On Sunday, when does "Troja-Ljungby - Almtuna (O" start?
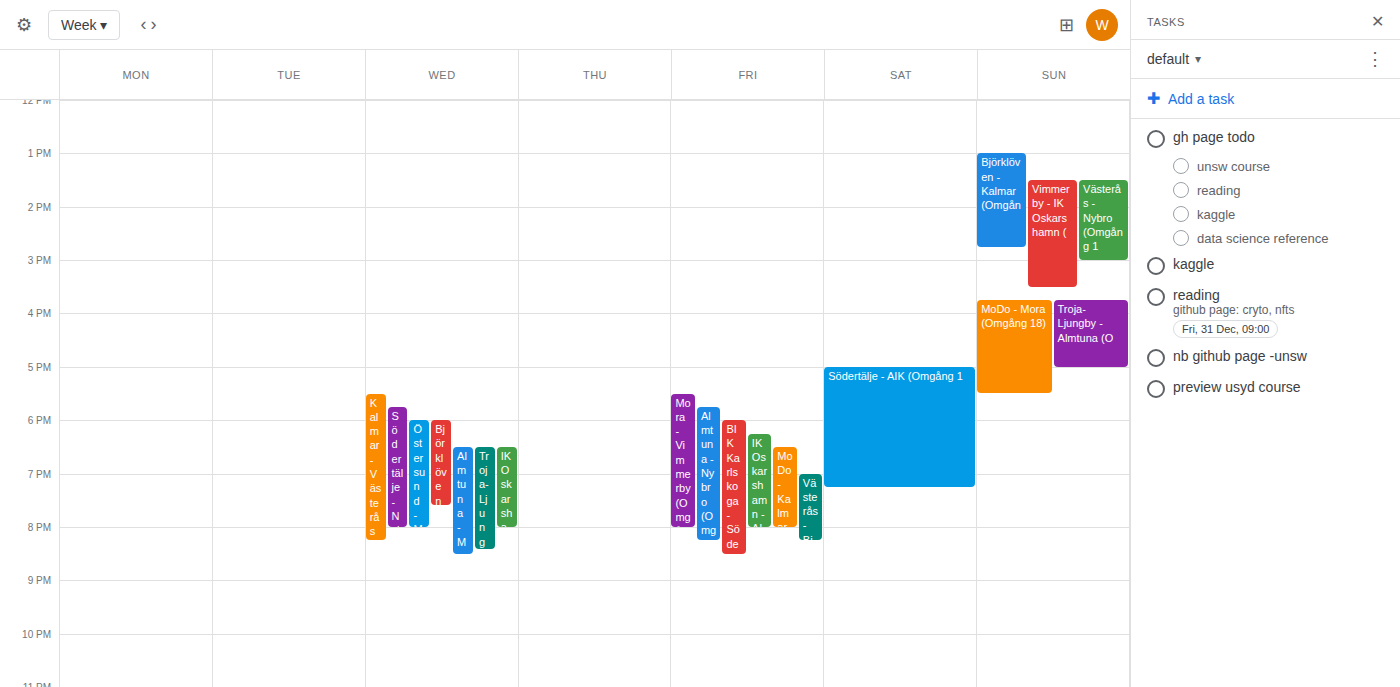
15:45